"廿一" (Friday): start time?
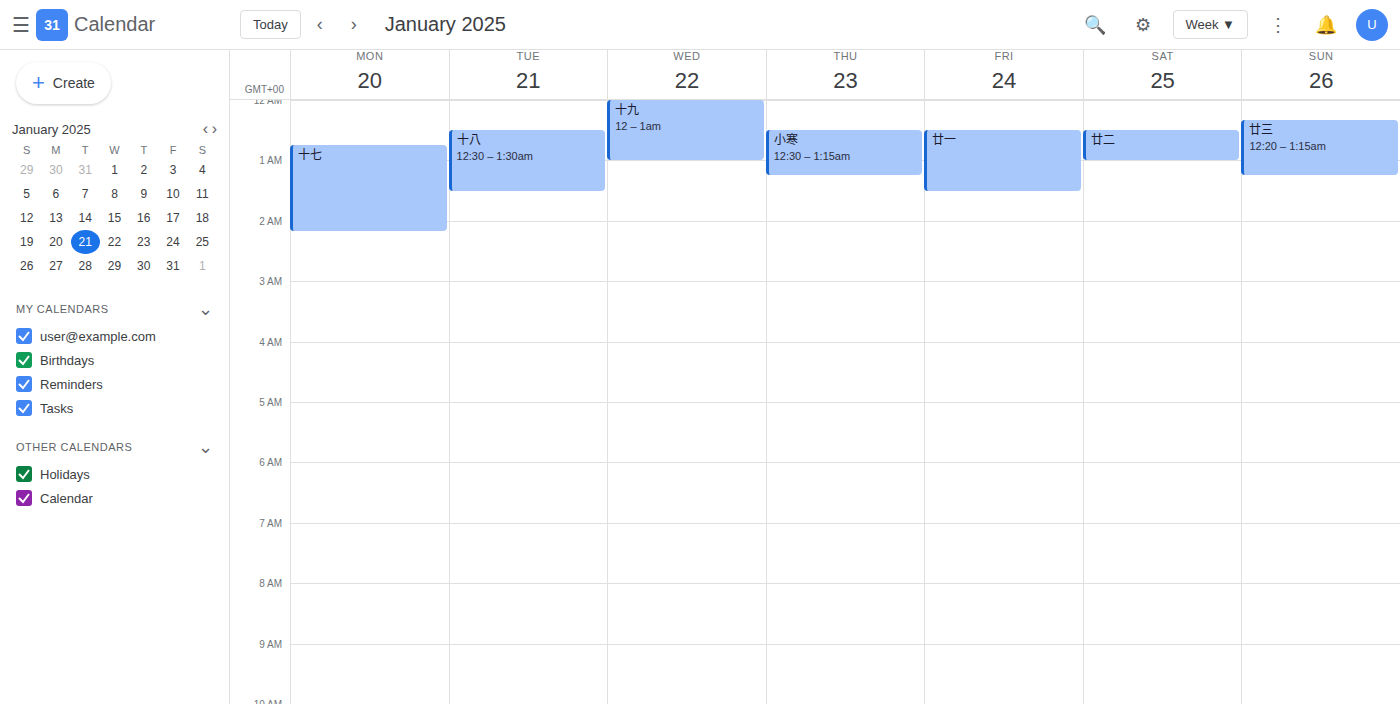
00:30